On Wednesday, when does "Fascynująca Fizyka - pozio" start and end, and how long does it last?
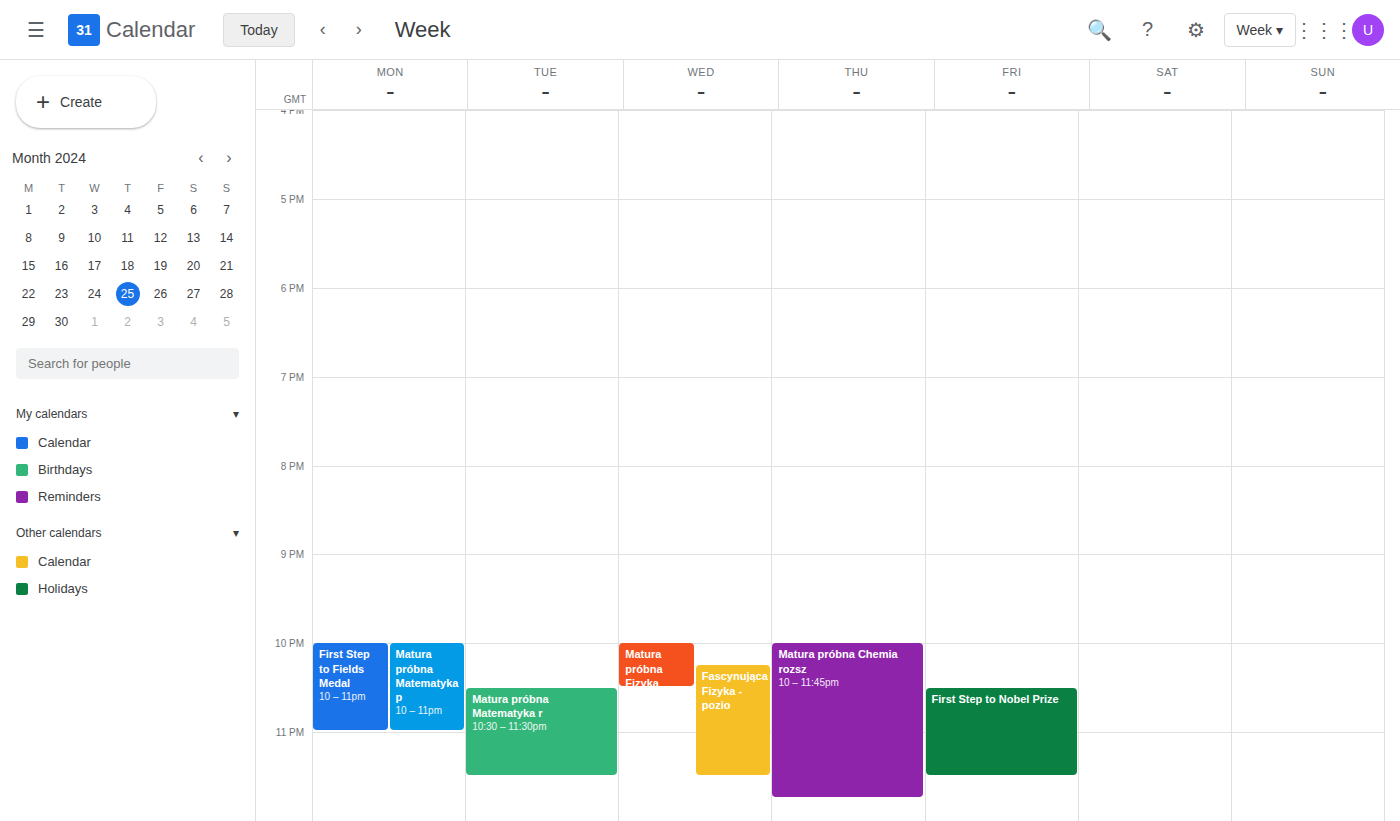
10:15 PM to 11:30 PM, 1 hour 15 minutes